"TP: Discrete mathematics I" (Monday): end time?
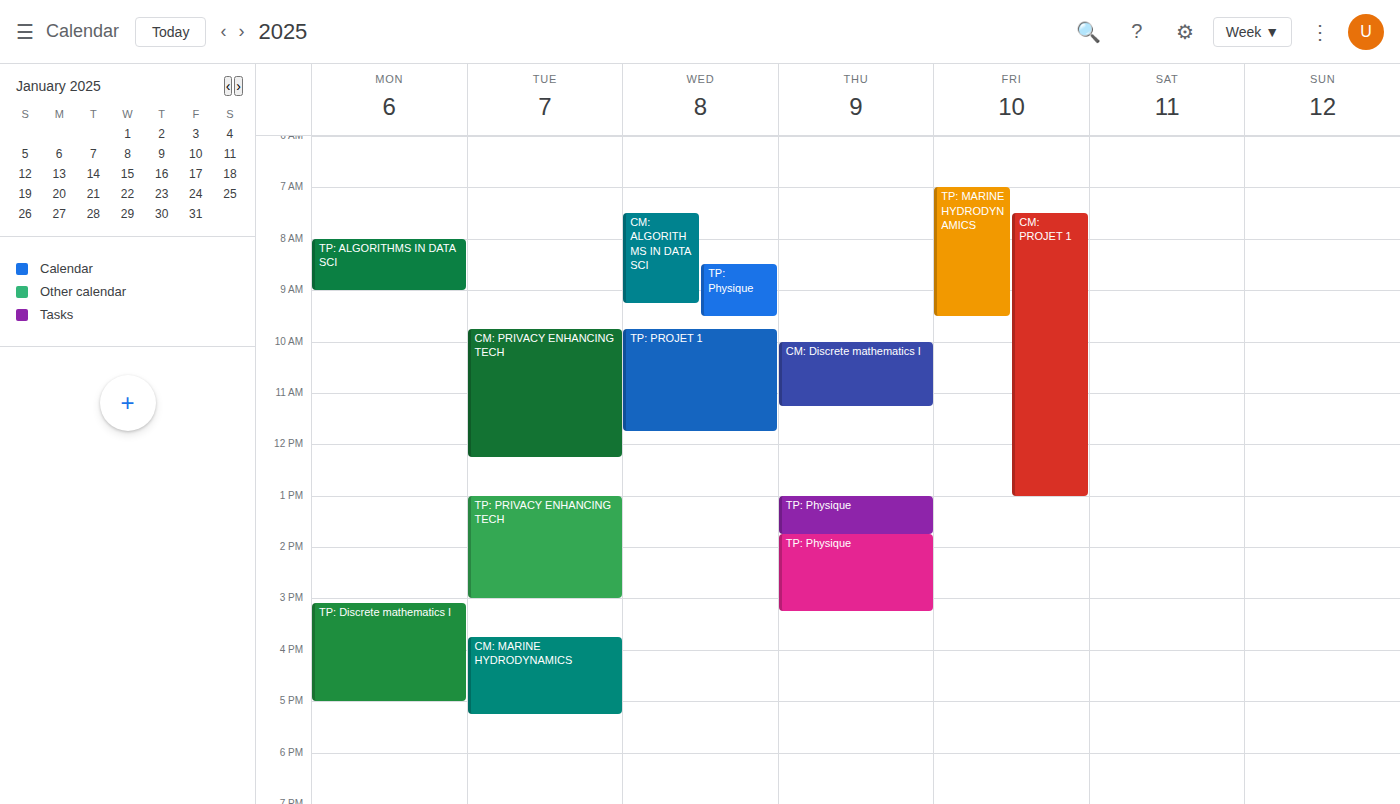
5:00 PM